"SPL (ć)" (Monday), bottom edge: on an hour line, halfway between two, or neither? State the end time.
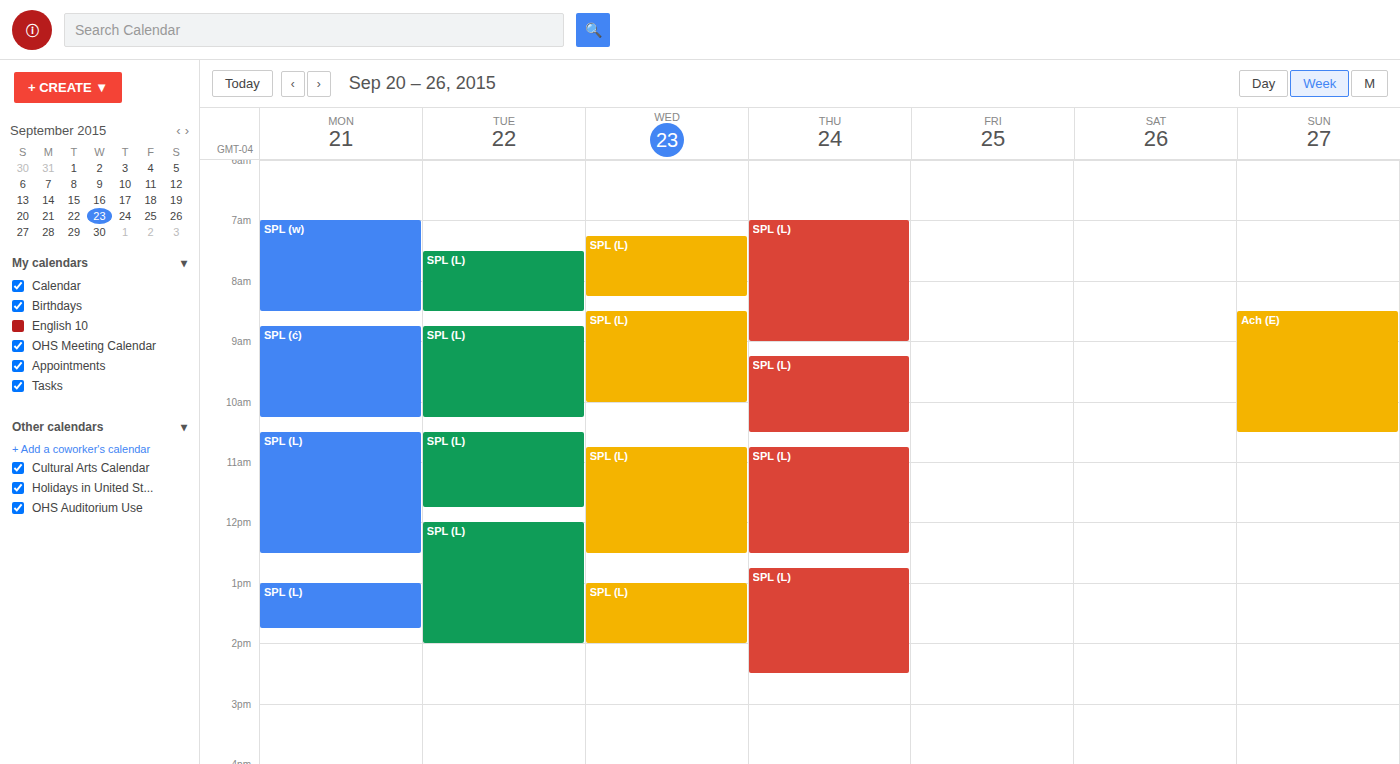
10:15 AM -- neither: a quarter of the way from the 10 AM line to the 11 AM line.